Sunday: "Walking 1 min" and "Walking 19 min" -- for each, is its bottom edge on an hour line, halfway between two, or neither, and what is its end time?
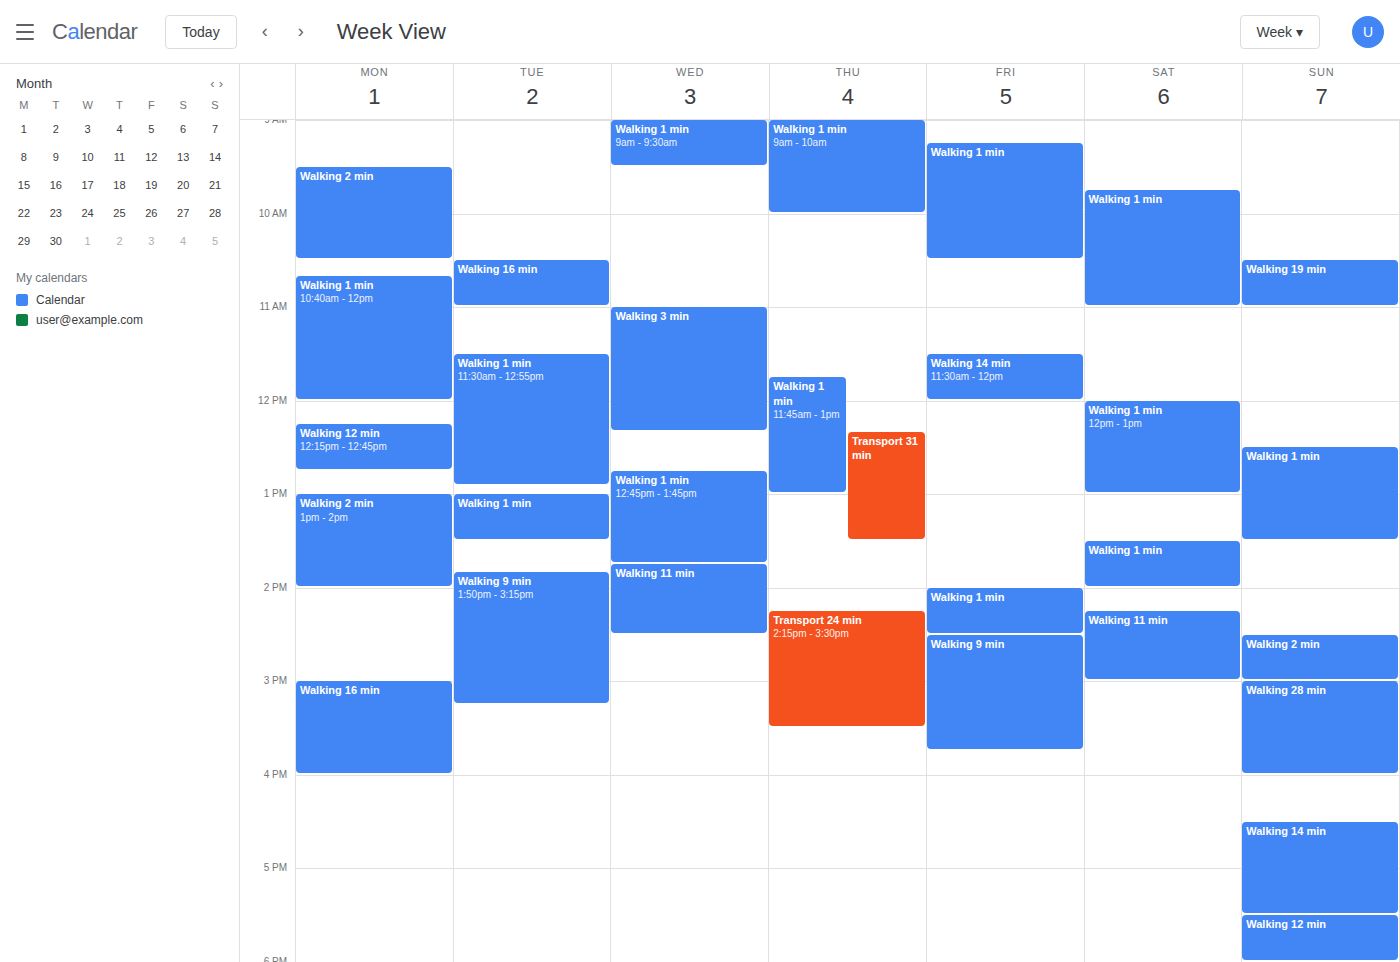
"Walking 1 min": 1:30 PM, halfway between the 1 PM and 2 PM lines. "Walking 19 min": 11:00 AM, exactly on the 11 AM line.